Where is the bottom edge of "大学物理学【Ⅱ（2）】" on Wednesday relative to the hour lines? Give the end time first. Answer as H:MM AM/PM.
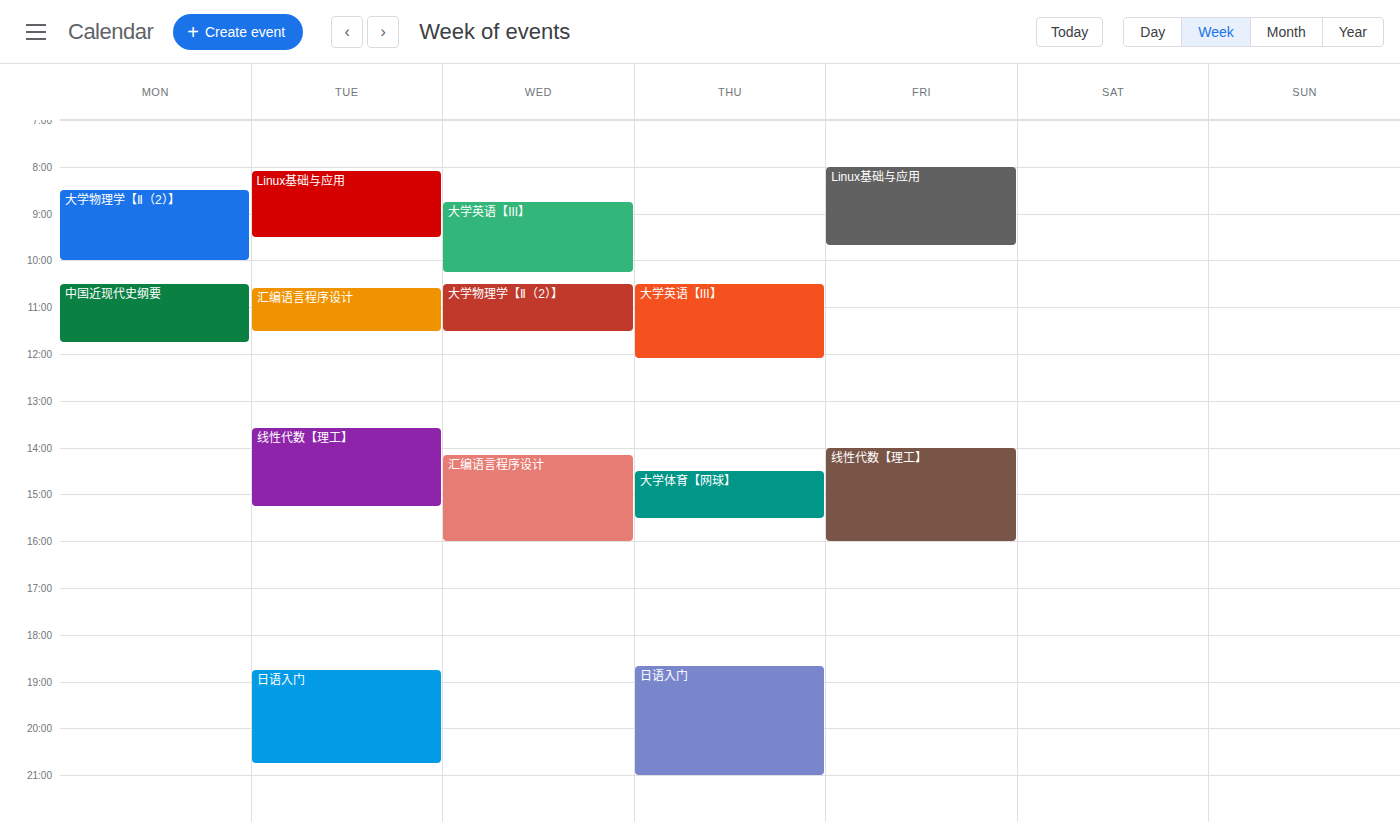
11:30 AM -- halfway between the 11 AM and 12 PM lines.